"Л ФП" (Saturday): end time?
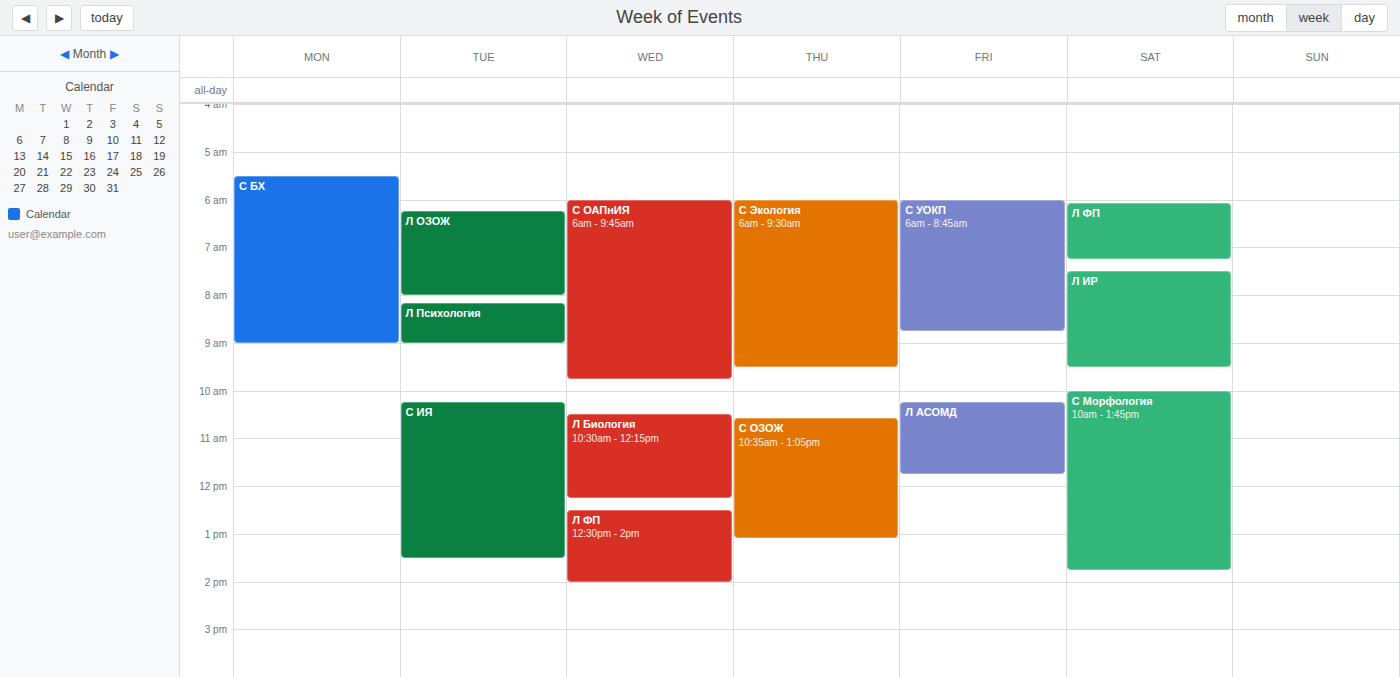
7:15 AM